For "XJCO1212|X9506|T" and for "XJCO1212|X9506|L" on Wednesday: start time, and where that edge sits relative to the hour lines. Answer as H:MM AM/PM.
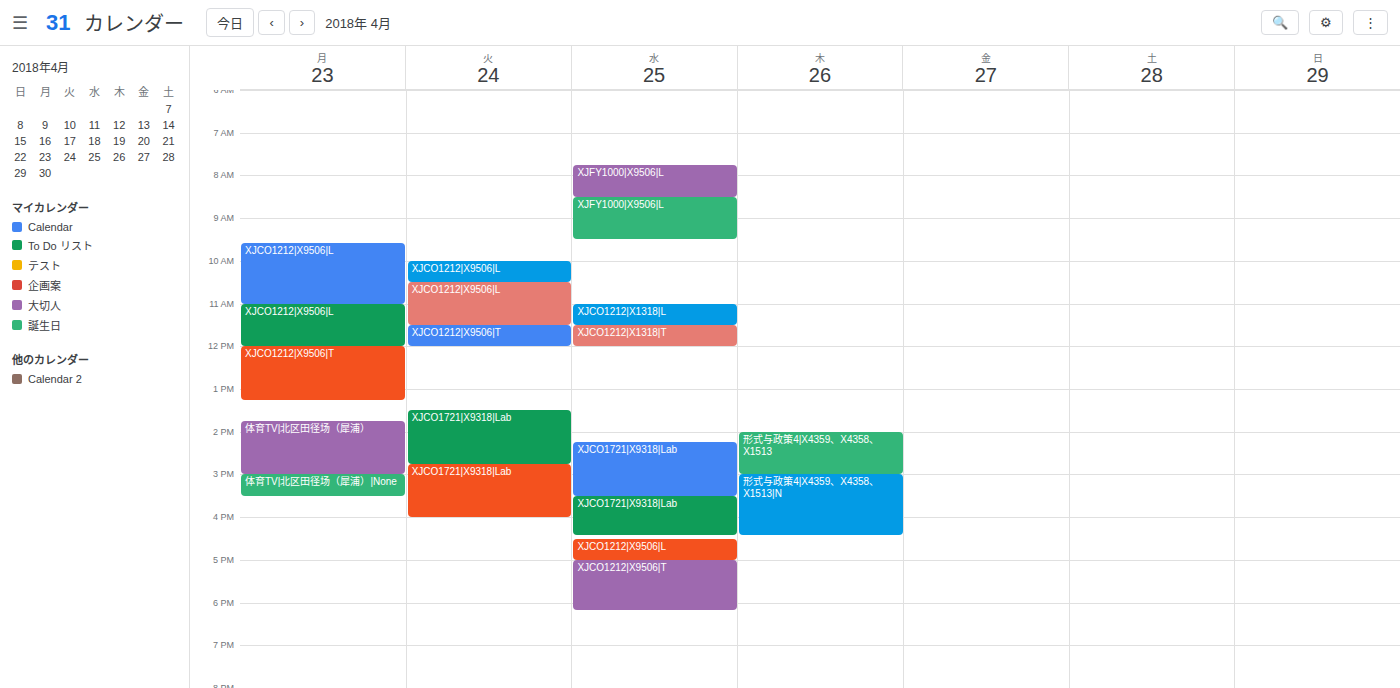
"XJCO1212|X9506|T": 5:00 PM, exactly on the 5 PM line. "XJCO1212|X9506|L": 4:30 PM, halfway between the 4 PM and 5 PM lines.